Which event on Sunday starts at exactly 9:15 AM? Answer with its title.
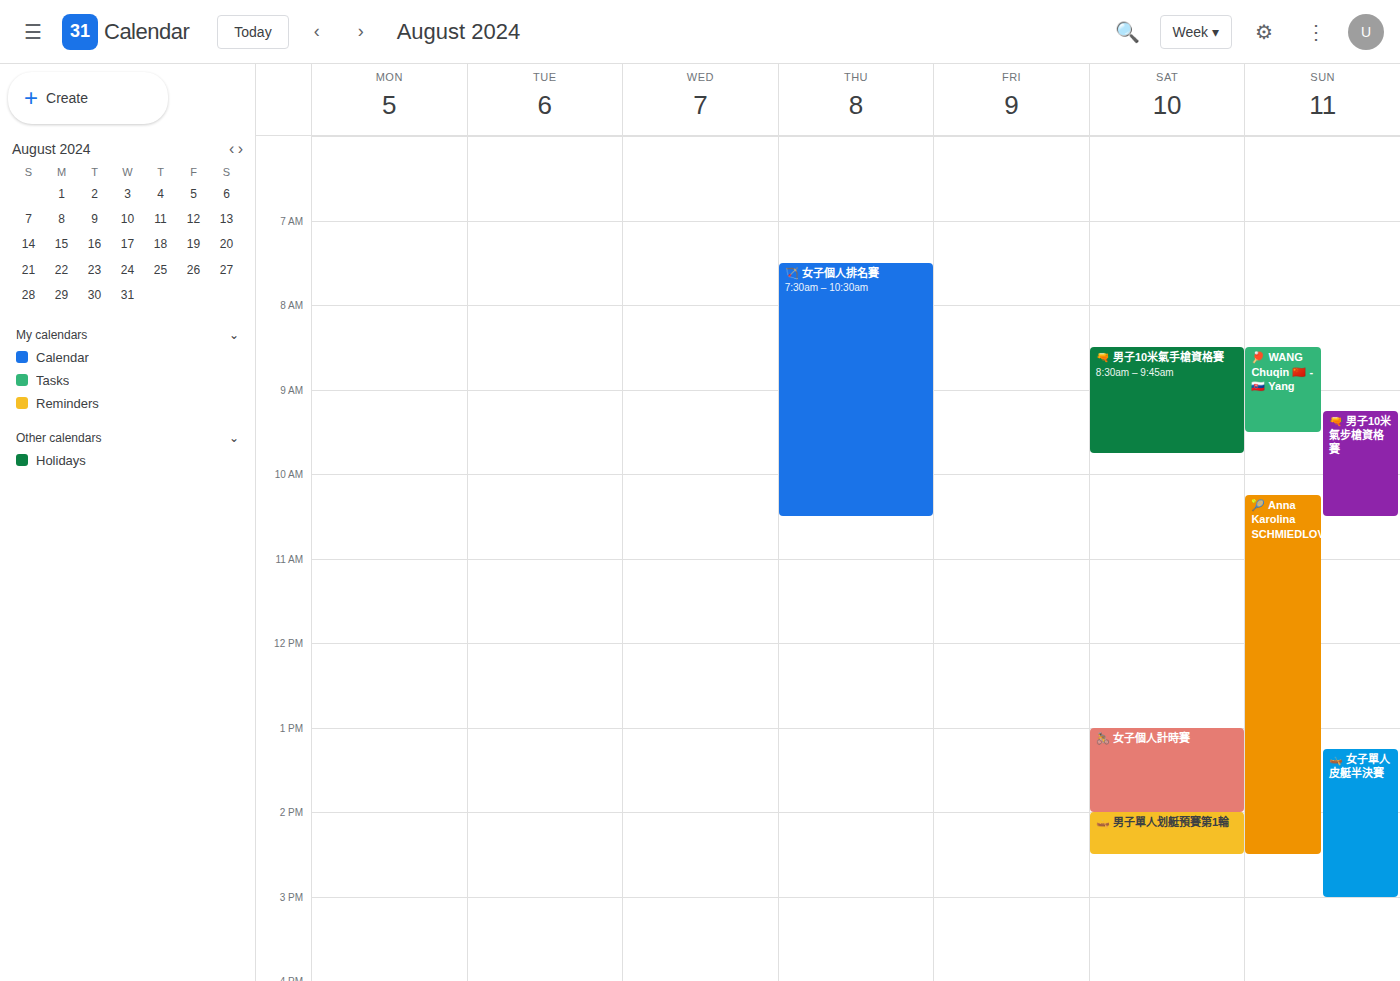
"🔫 男子10米氣步槍資格賽"